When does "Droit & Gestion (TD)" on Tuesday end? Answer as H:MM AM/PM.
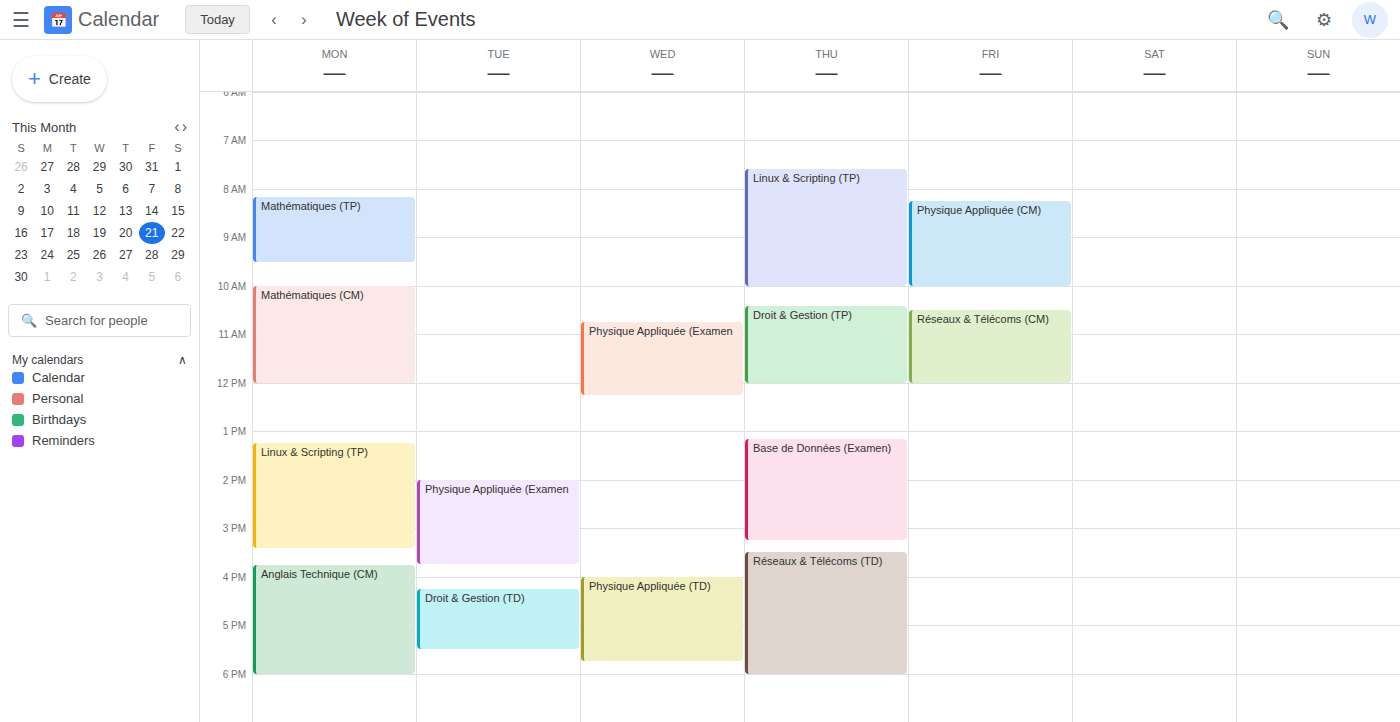
5:30 PM